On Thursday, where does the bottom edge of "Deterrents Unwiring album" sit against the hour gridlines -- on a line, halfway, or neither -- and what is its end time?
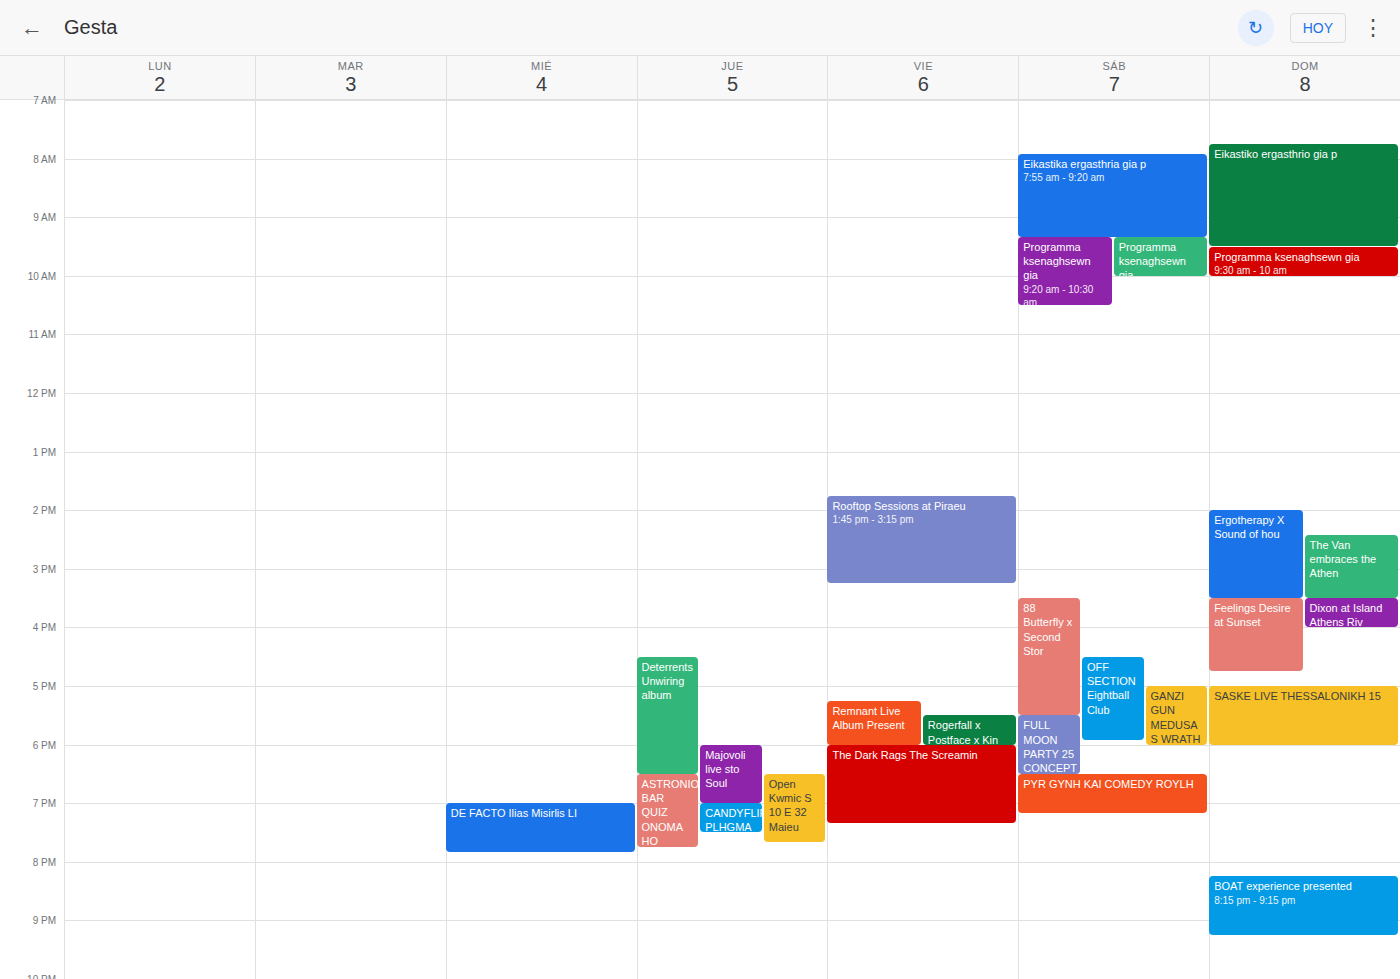
6:30 PM -- halfway between the 6 PM and 7 PM lines.